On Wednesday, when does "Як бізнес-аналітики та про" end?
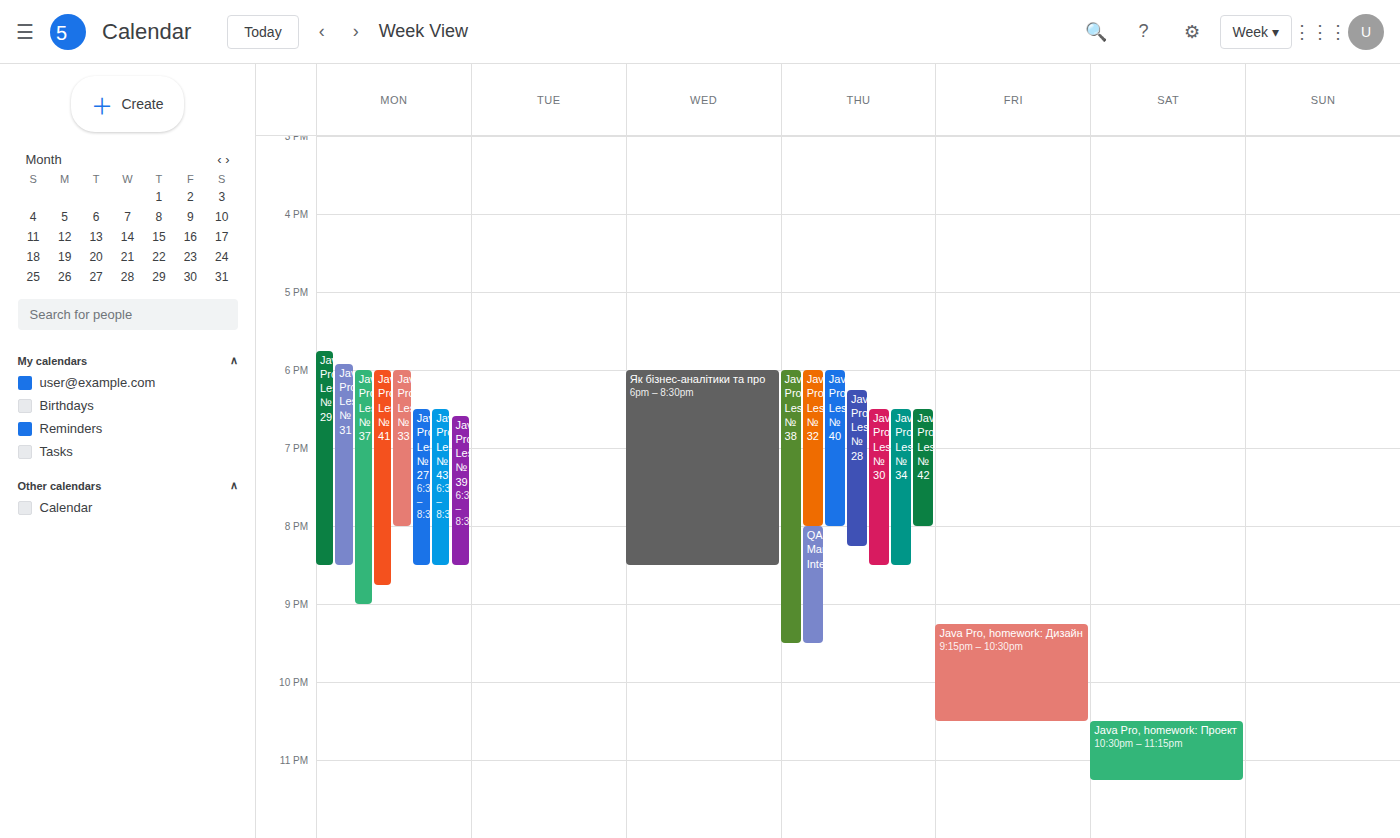
8:30 PM